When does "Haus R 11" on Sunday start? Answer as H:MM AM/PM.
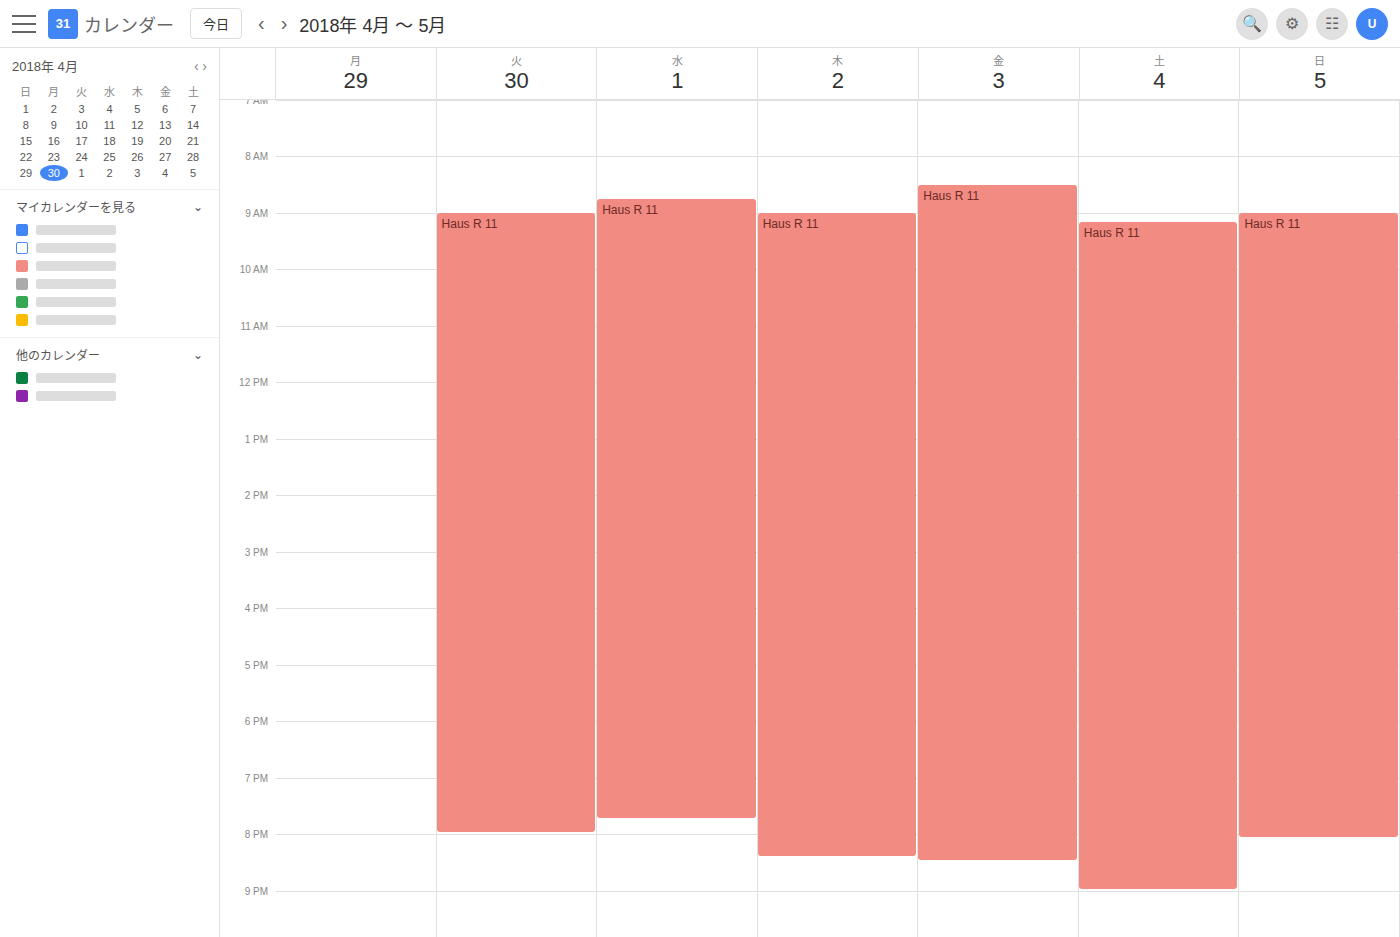
9:00 AM